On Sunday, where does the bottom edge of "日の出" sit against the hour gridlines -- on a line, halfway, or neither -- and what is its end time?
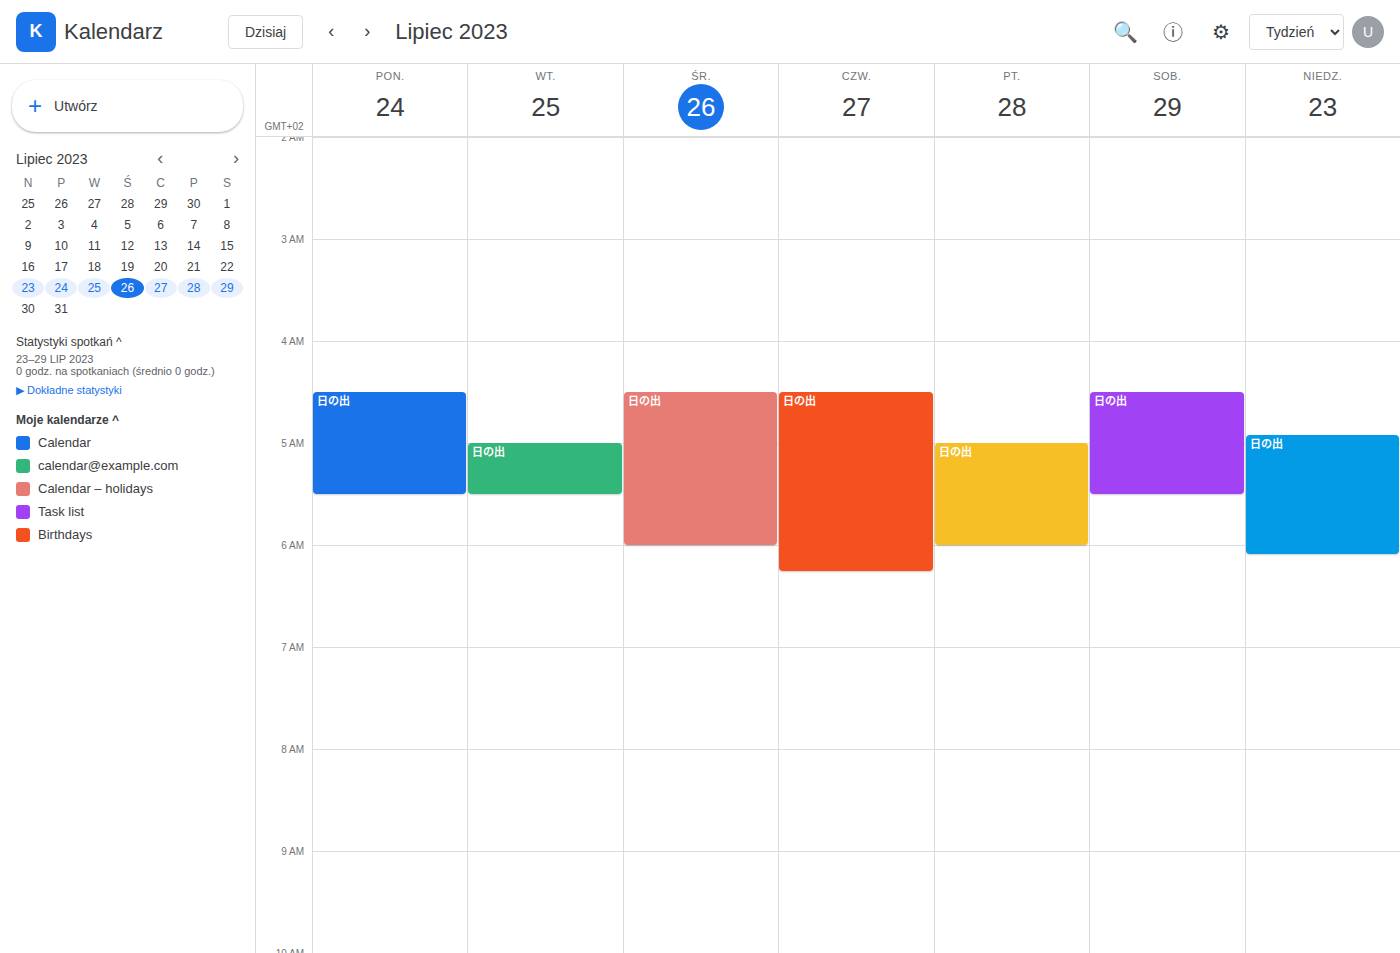
6:05 AM -- neither: 5 minutes below the 6 AM line and 55 minutes above the 7 AM line.